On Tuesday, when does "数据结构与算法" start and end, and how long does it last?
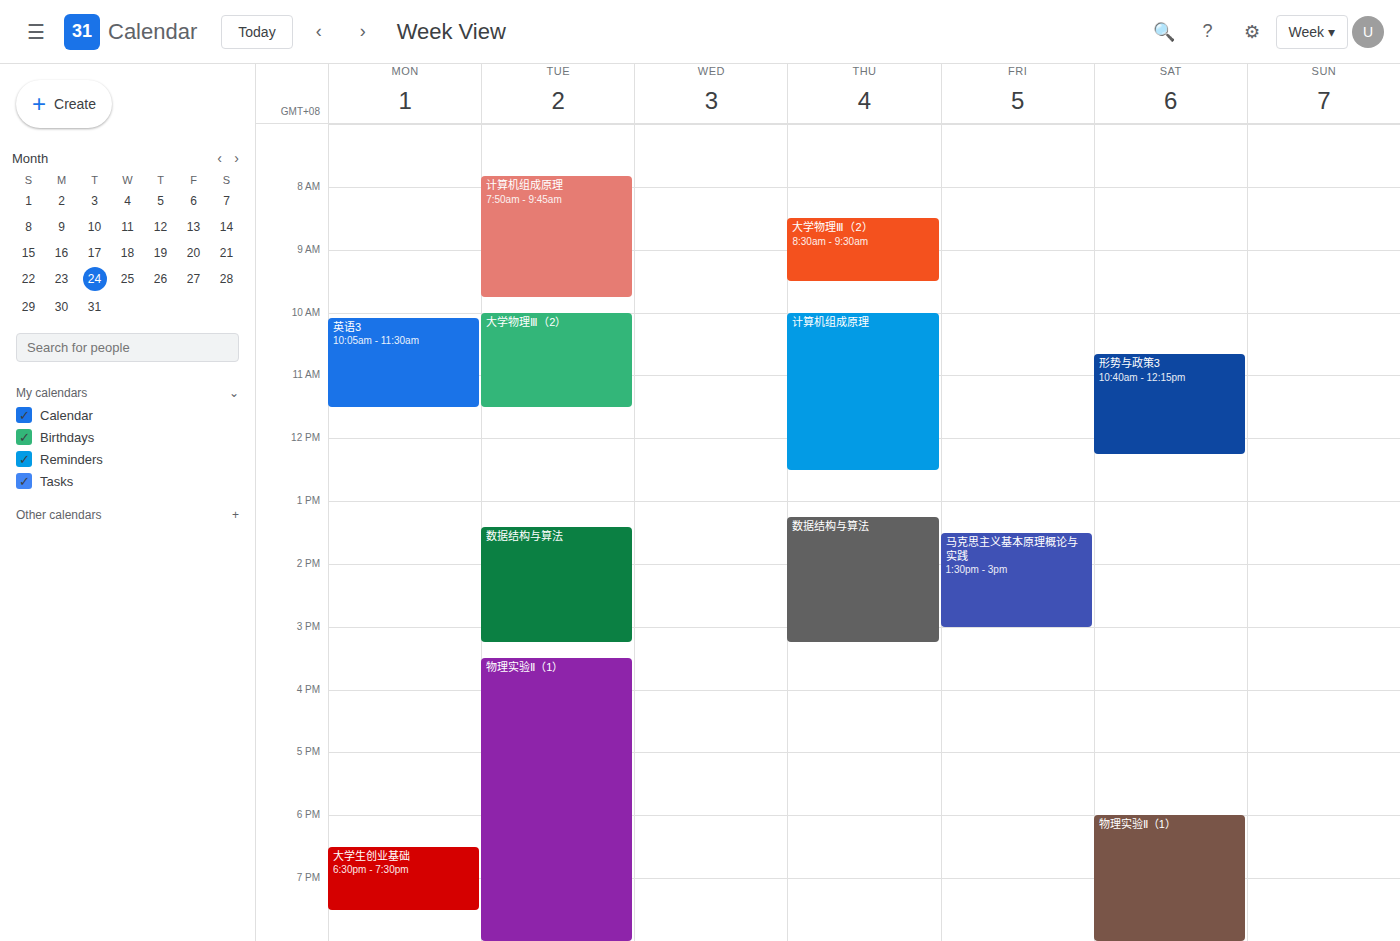
1:25 PM to 3:15 PM, 1 hour 50 minutes